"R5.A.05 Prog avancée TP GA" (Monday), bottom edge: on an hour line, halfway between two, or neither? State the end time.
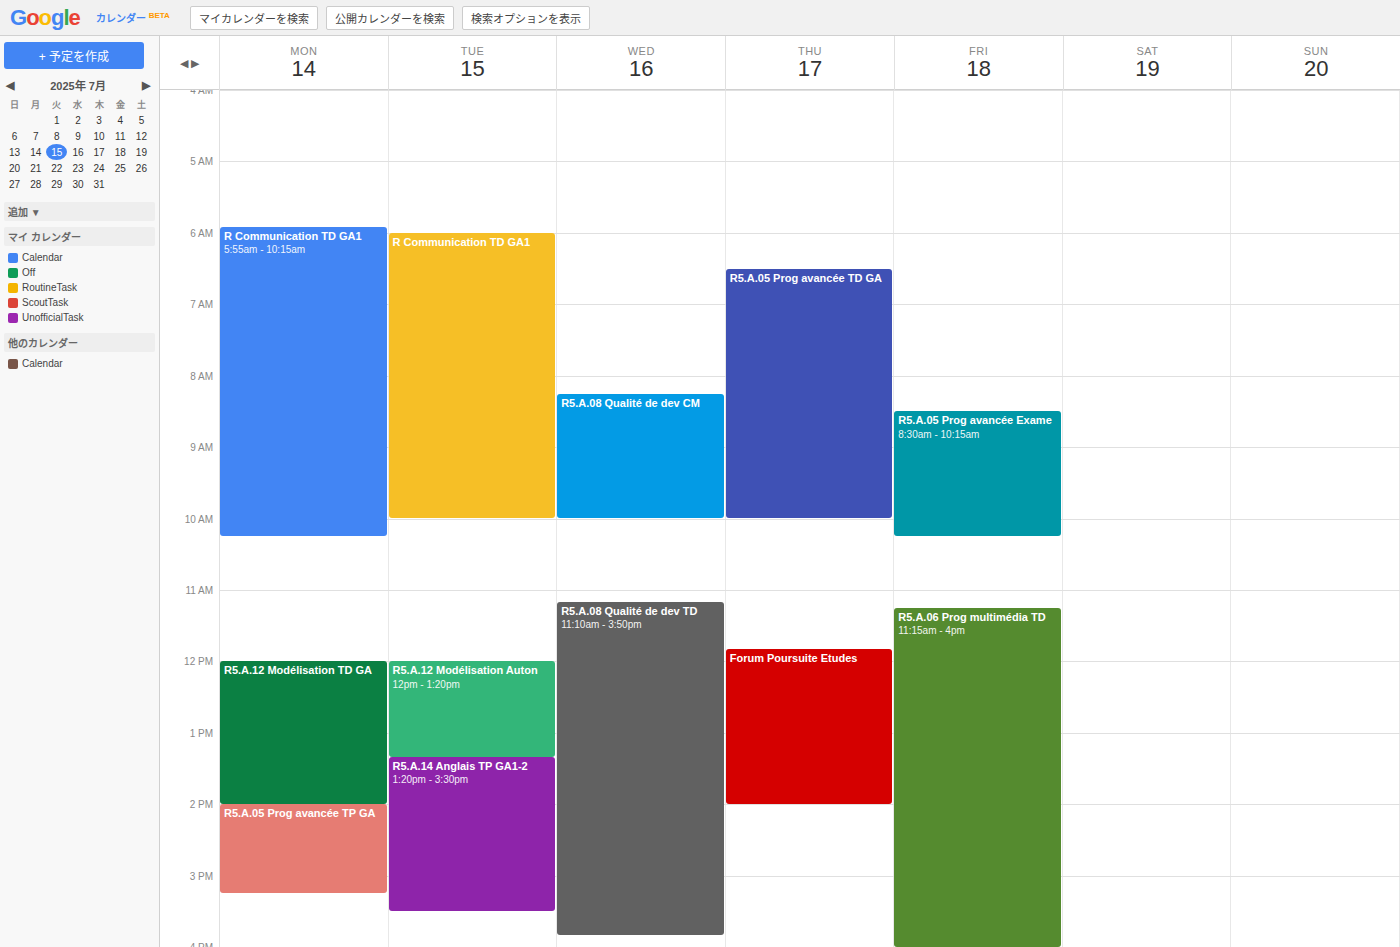
3:15 PM -- neither: a quarter of the way from the 3 PM line to the 4 PM line.